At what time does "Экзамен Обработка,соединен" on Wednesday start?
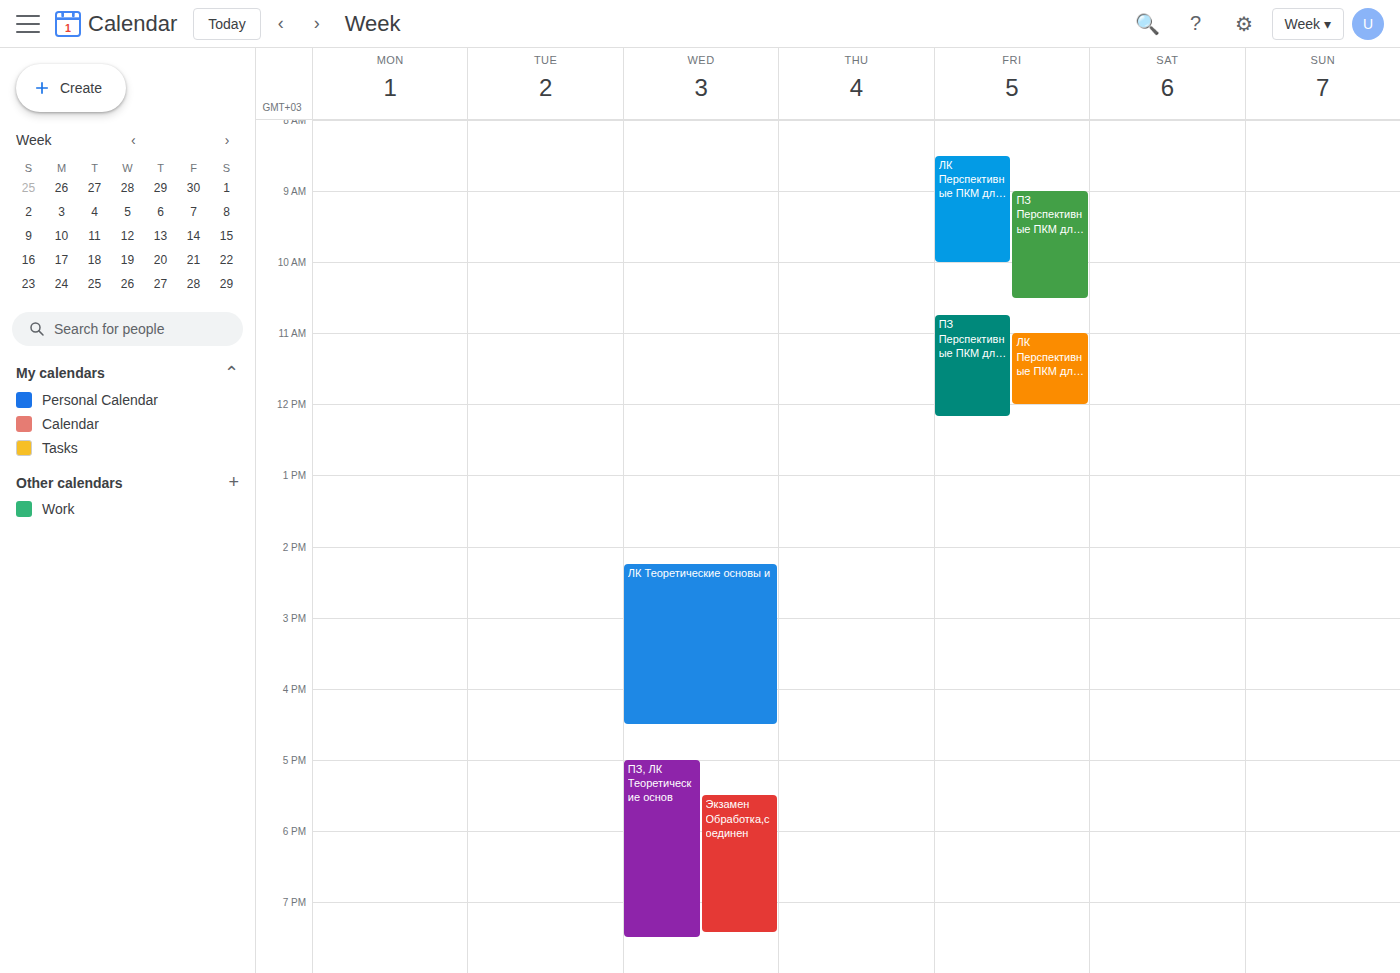
5:30 PM